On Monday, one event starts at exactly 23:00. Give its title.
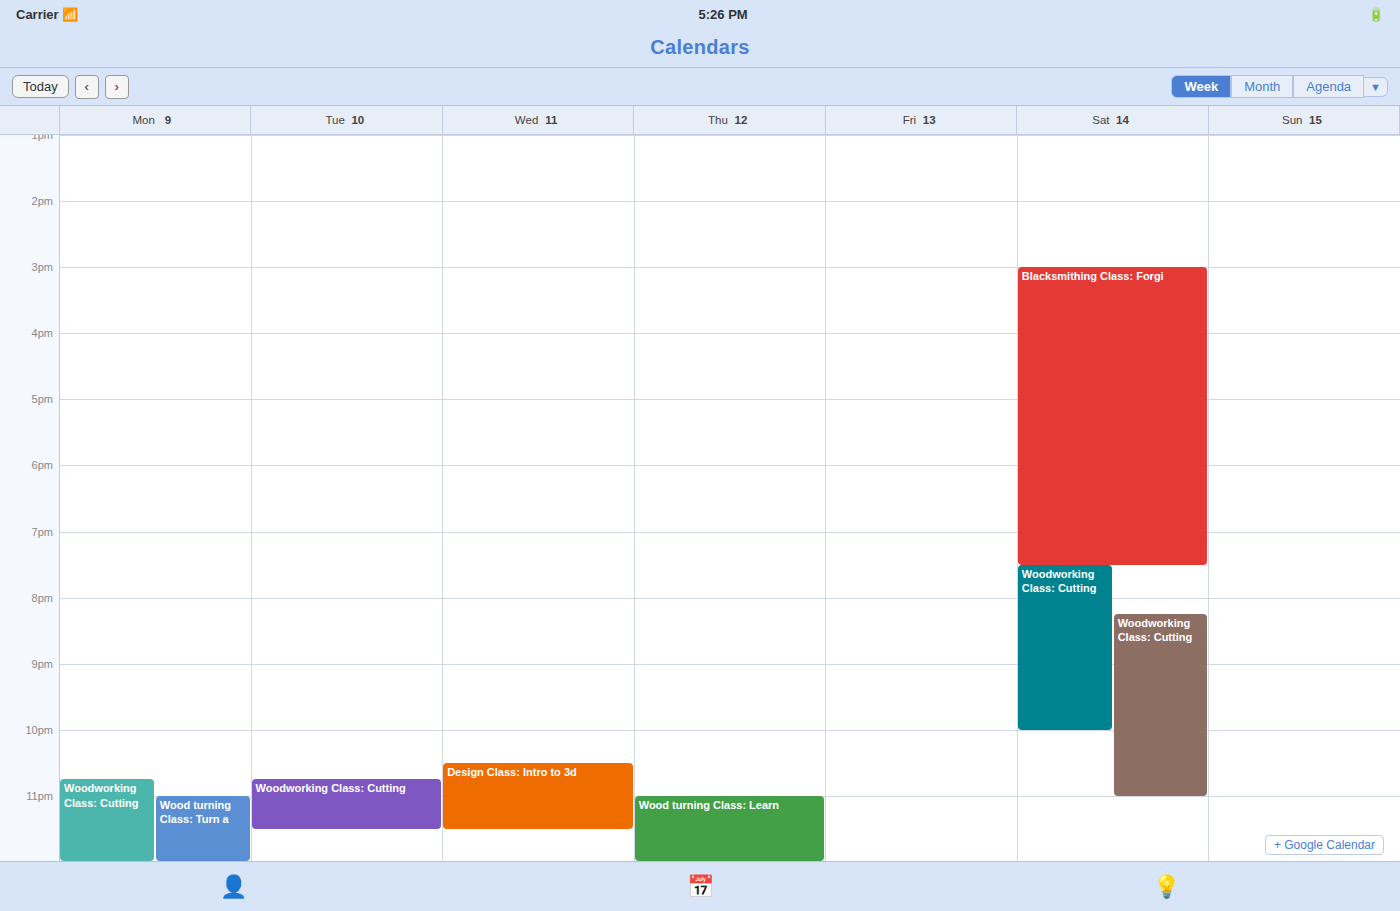
"Wood turning Class: Turn a"